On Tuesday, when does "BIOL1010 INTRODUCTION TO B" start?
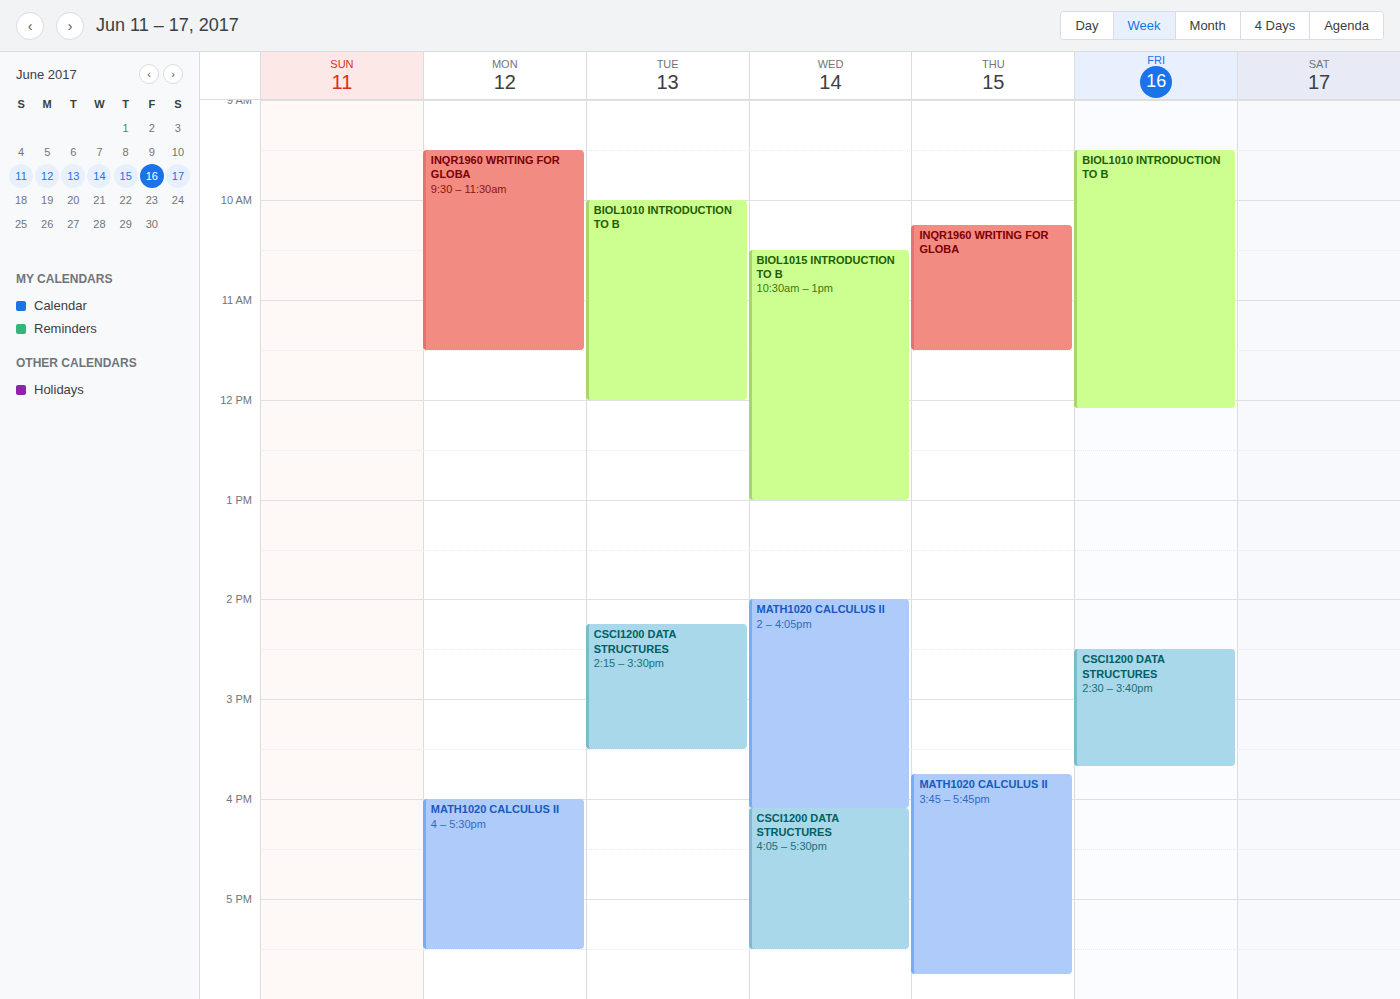
10:00